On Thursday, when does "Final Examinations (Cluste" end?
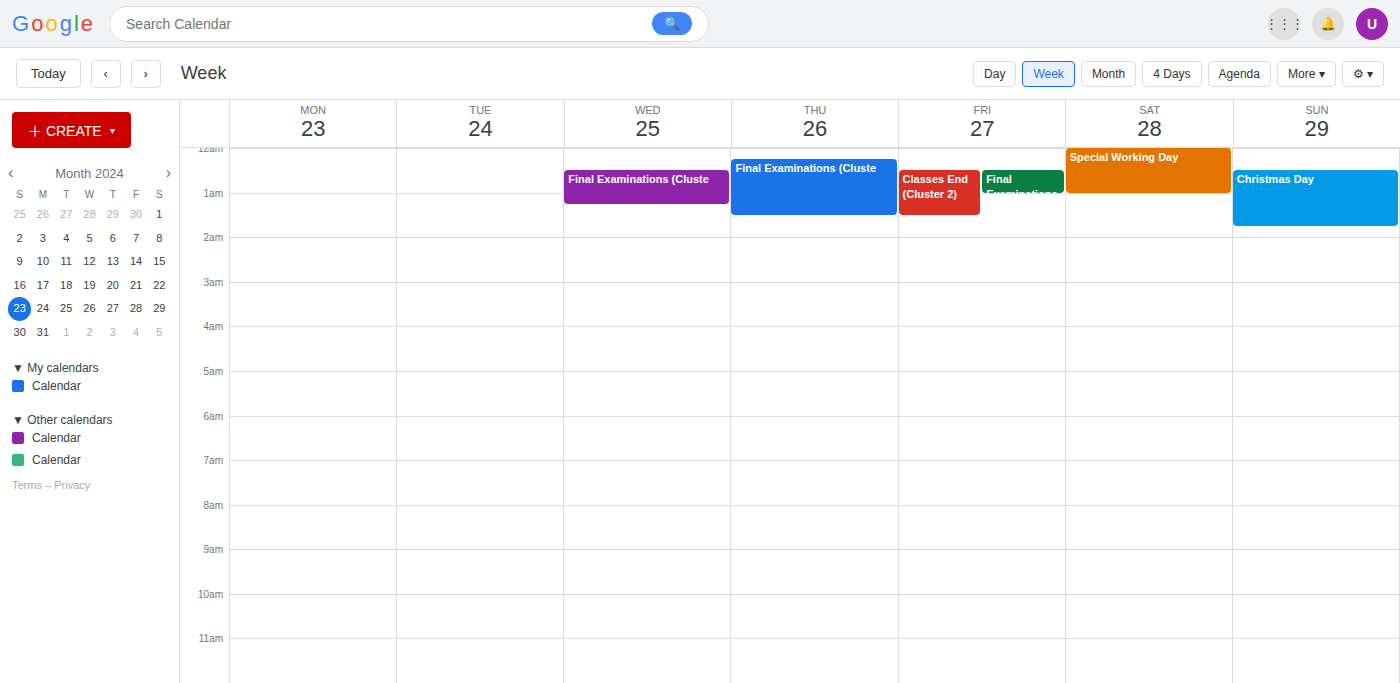
01:30